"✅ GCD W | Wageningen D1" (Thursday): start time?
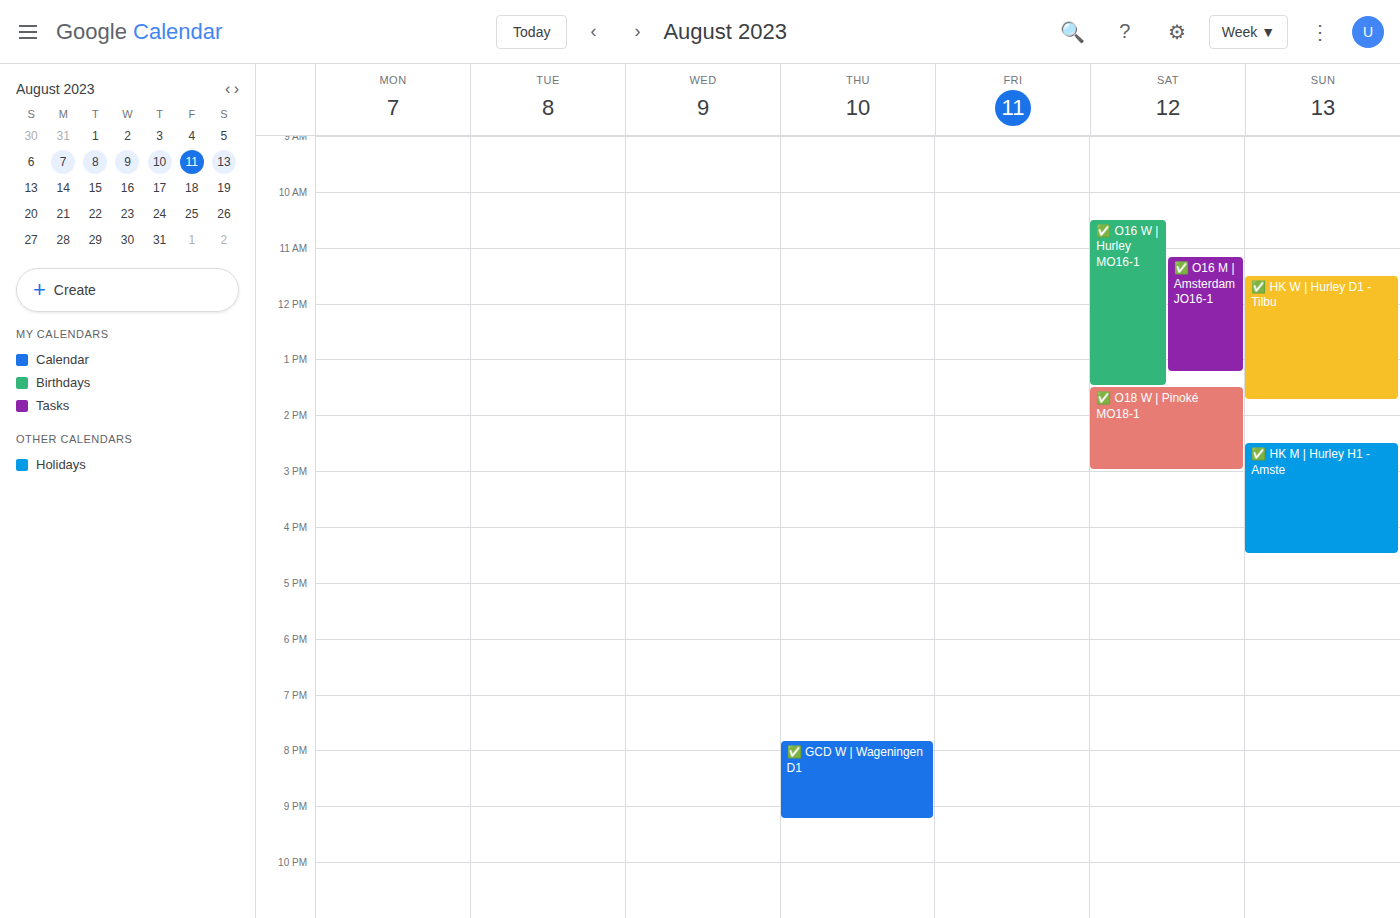
7:50 PM